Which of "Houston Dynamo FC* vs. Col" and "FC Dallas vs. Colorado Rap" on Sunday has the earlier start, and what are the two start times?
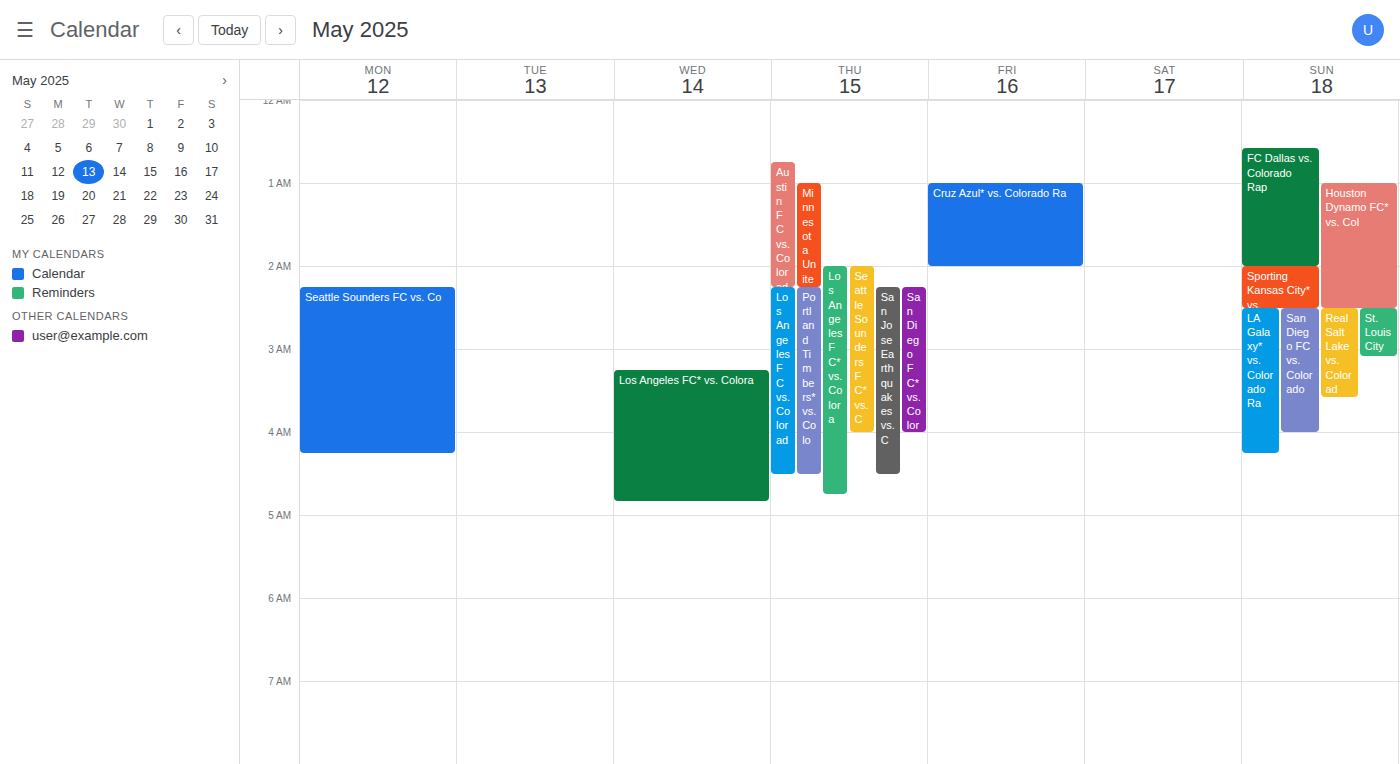
"FC Dallas vs. Colorado Rap" 12:35 AM; "Houston Dynamo FC* vs. Col" 1:00 AM.